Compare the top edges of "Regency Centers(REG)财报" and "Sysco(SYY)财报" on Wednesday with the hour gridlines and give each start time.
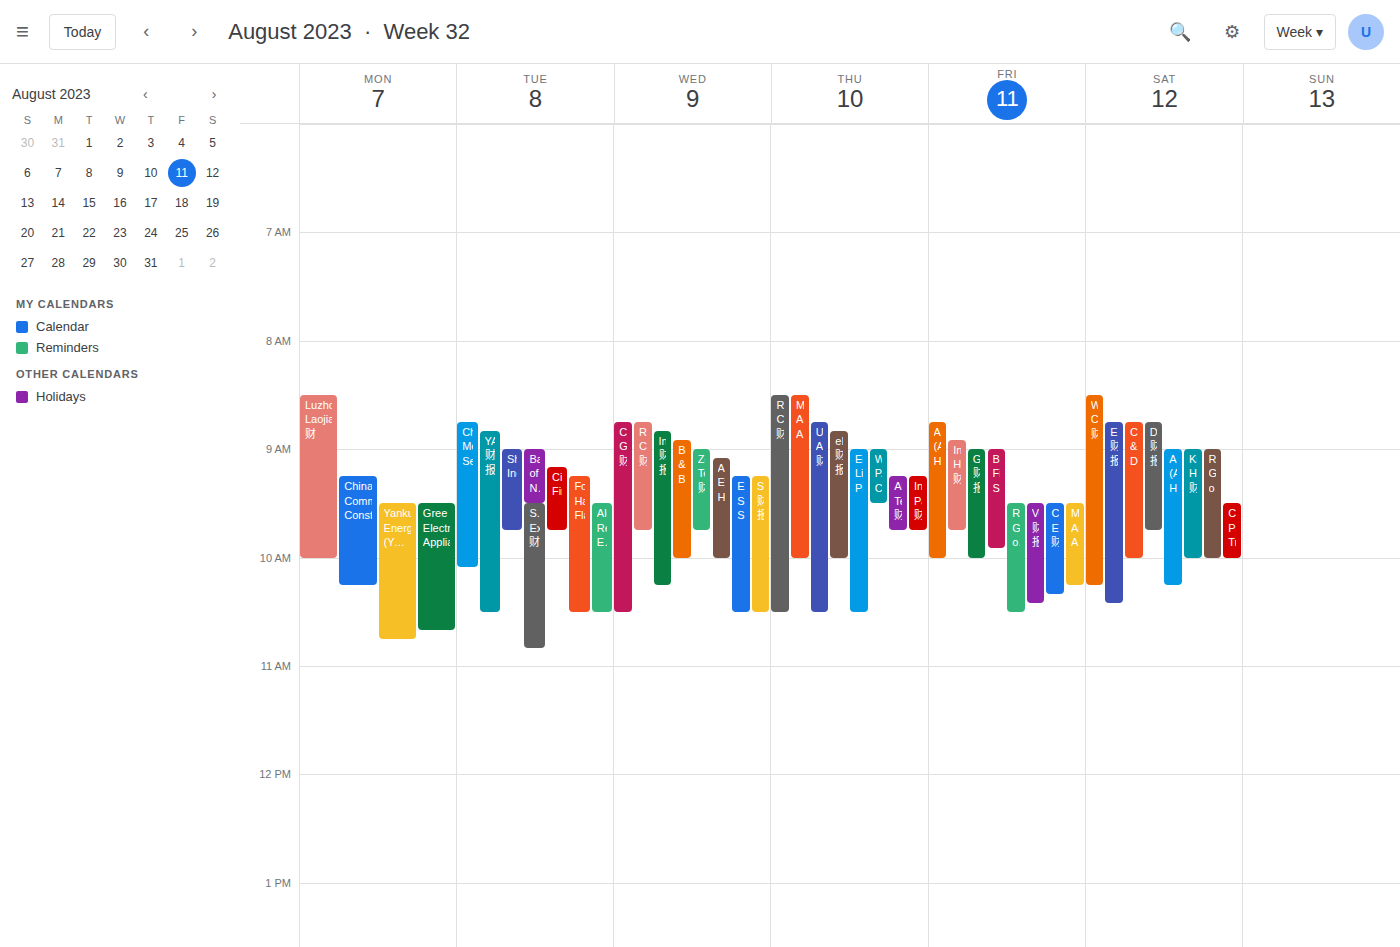
"Regency Centers(REG)财报": 8:45 AM, neither: three quarters of the way from the 8 AM line to the 9 AM line. "Sysco(SYY)财报": 9:15 AM, neither: a quarter of the way from the 9 AM line to the 10 AM line.